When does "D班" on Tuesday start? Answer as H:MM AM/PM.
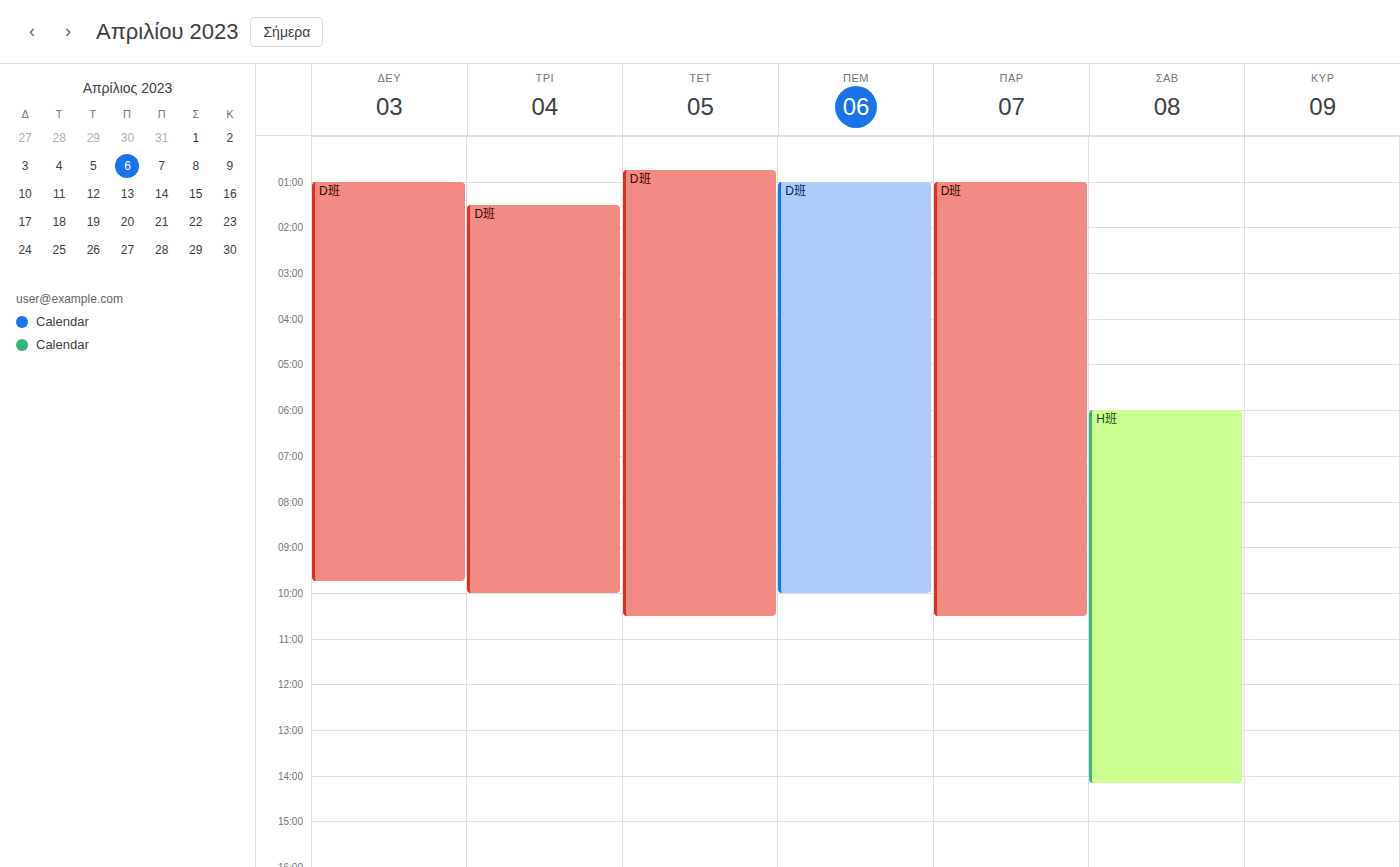
1:30 AM